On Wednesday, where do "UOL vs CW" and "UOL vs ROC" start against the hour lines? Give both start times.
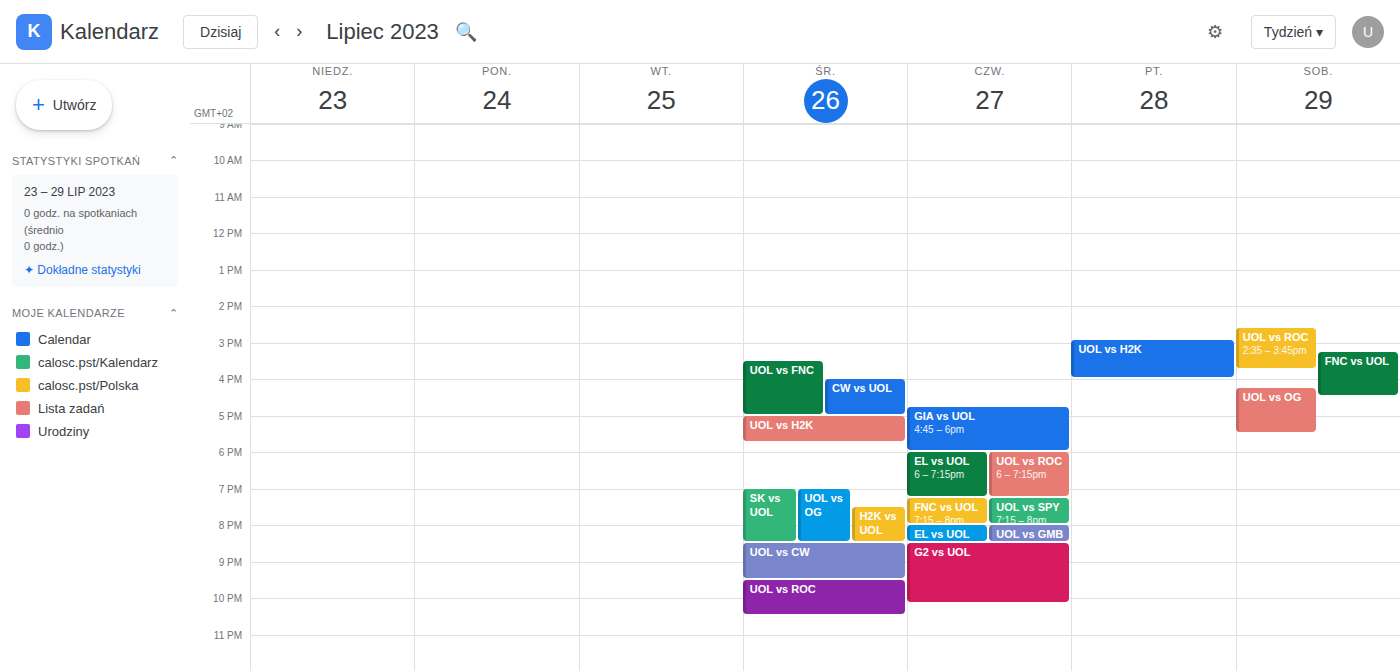
"UOL vs CW": 8:30 PM, halfway between the 8 PM and 9 PM lines. "UOL vs ROC": 9:30 PM, halfway between the 9 PM and 10 PM lines.